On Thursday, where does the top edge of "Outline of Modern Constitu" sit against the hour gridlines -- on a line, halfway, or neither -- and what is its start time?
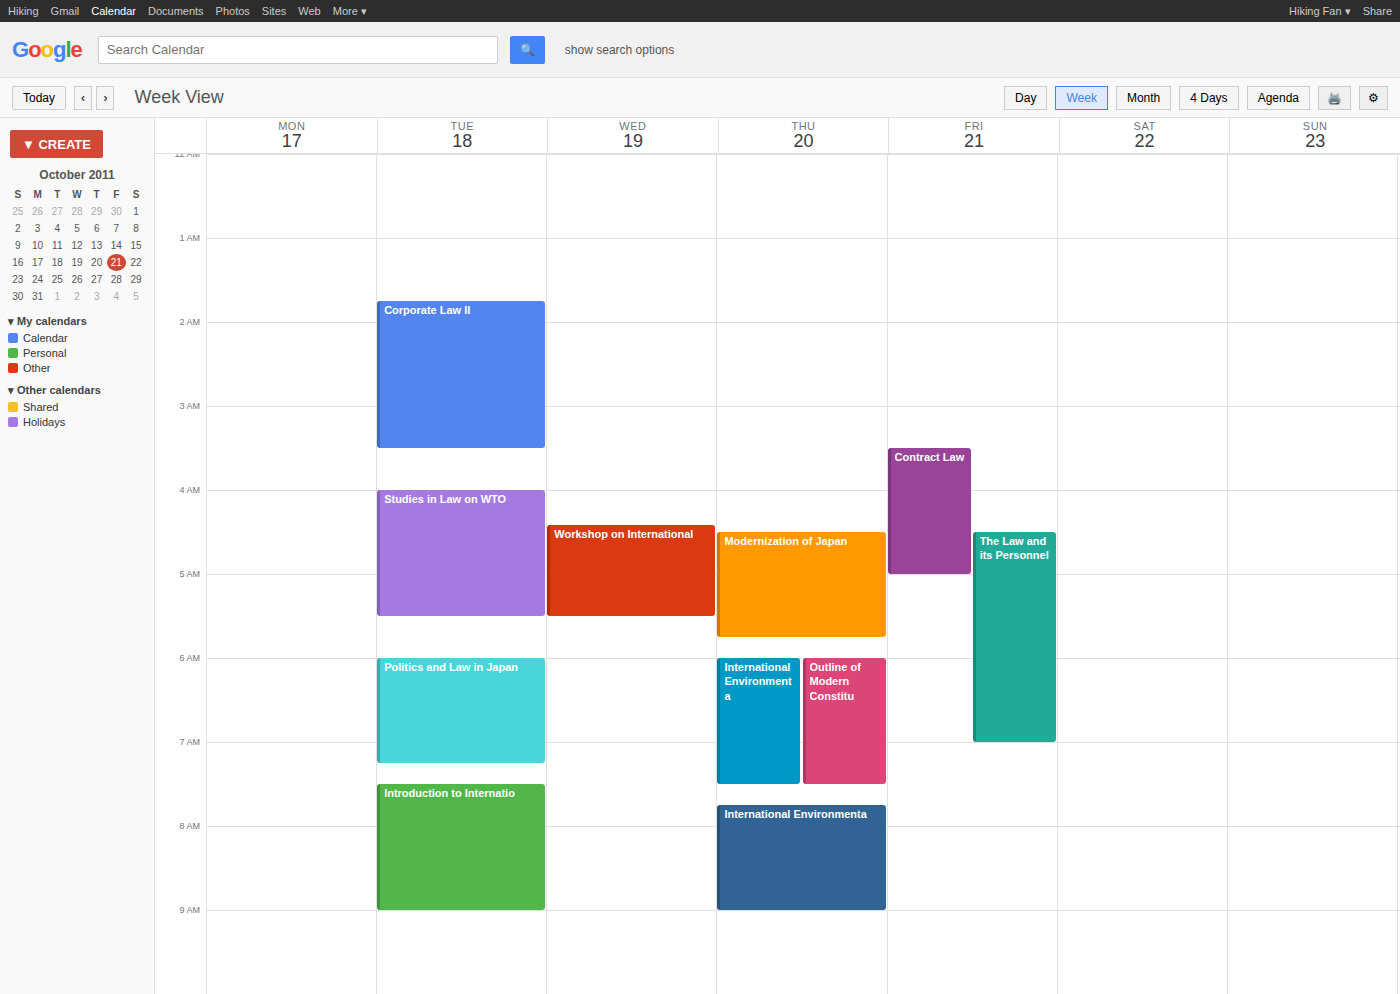
6:00 AM -- exactly on the 6 AM line.